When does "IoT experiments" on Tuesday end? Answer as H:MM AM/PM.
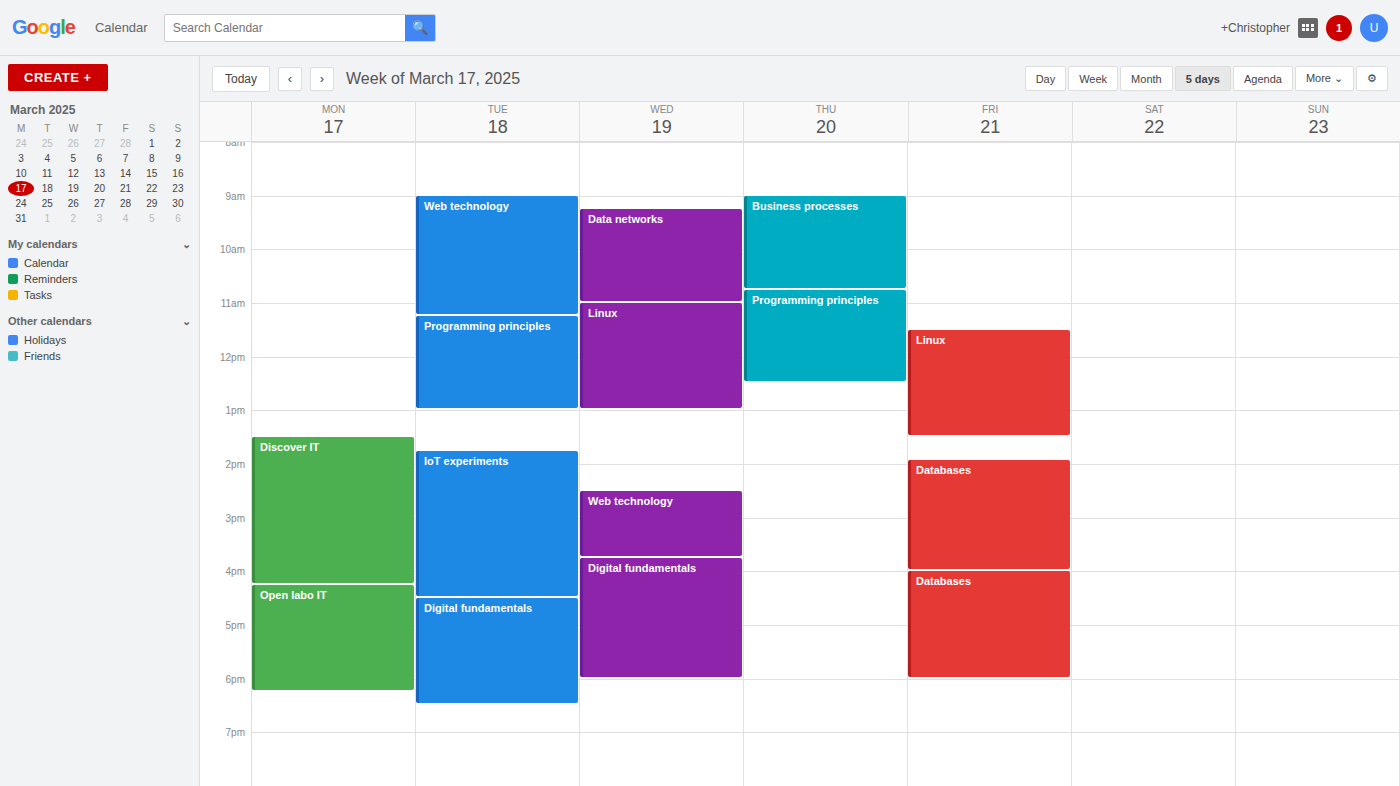
4:30 PM